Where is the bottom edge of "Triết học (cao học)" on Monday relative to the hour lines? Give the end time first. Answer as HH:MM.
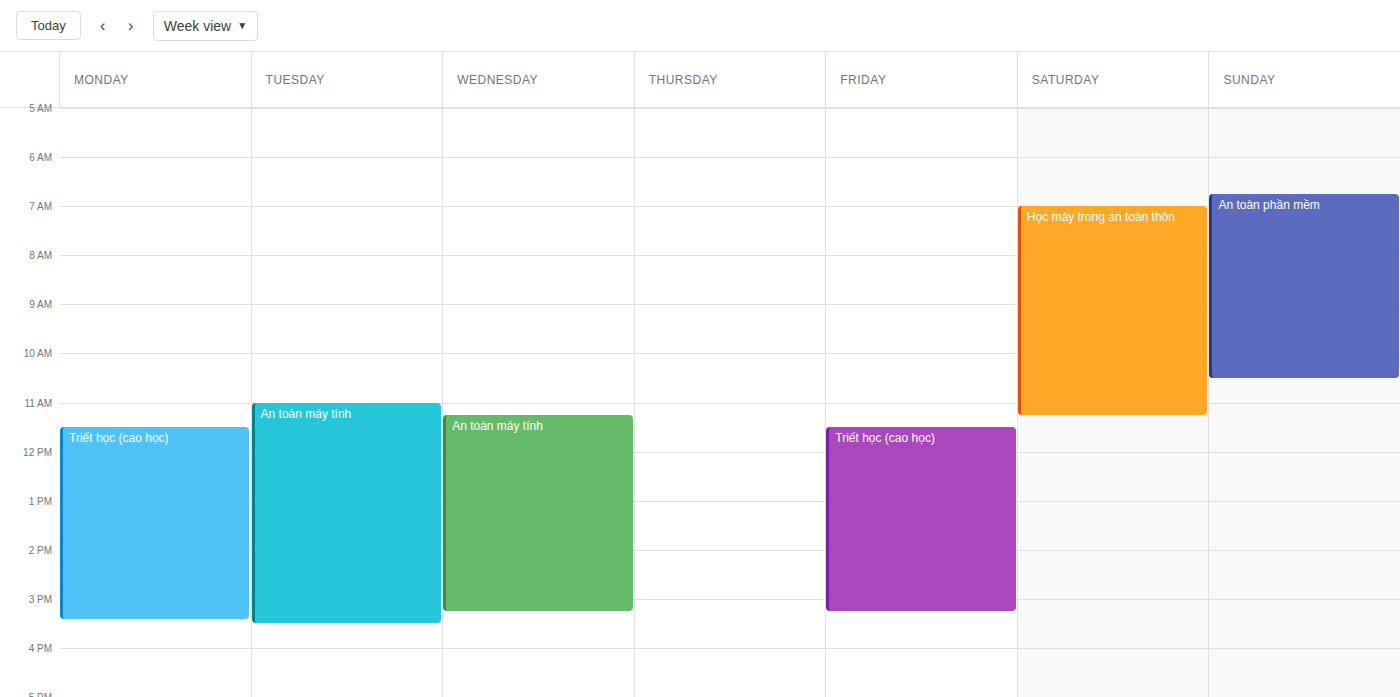
15:25 -- neither: 25 minutes below the 15:00 line and 35 minutes above the 16:00 line.